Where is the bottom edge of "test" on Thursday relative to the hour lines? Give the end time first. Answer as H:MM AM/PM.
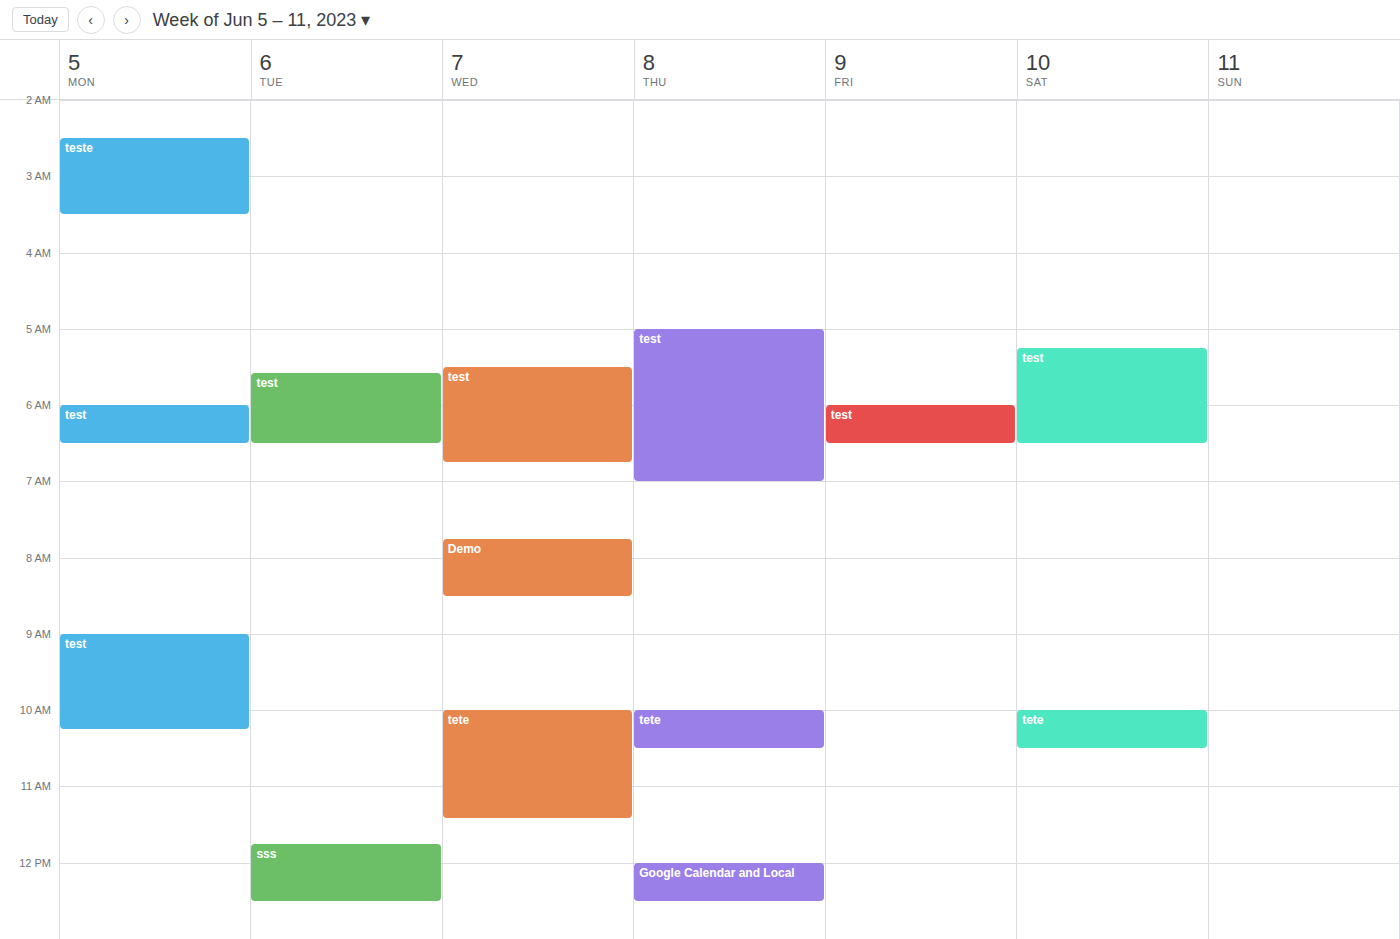
7:00 AM -- exactly on the 7 AM line.